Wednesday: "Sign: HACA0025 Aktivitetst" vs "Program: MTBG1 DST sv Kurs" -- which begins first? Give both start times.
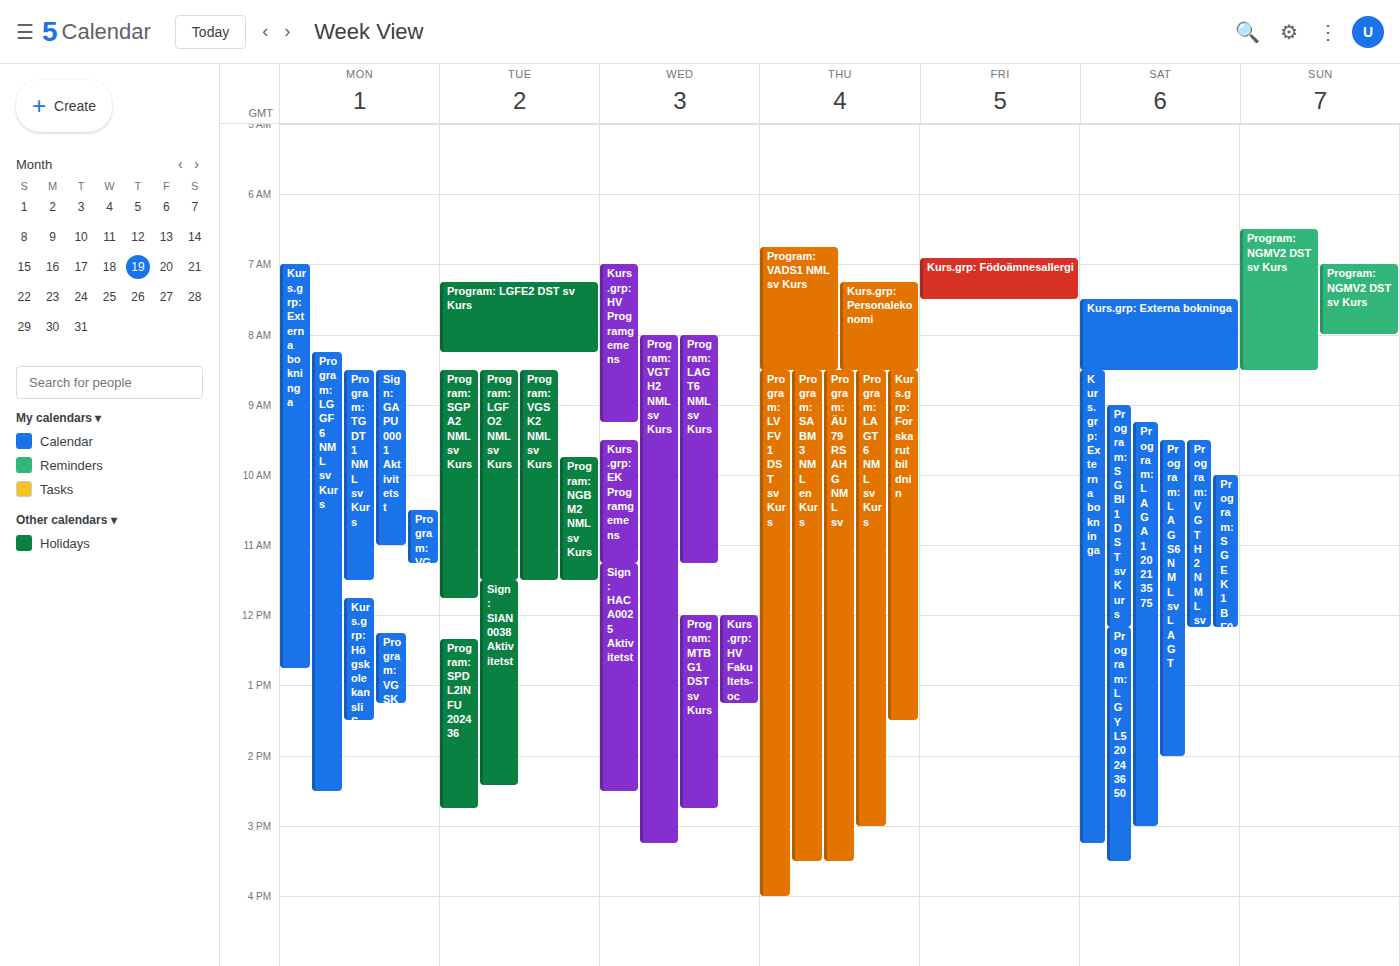
"Sign: HACA0025 Aktivitetst" 11:15 AM; "Program: MTBG1 DST sv Kurs" 12:00 PM.